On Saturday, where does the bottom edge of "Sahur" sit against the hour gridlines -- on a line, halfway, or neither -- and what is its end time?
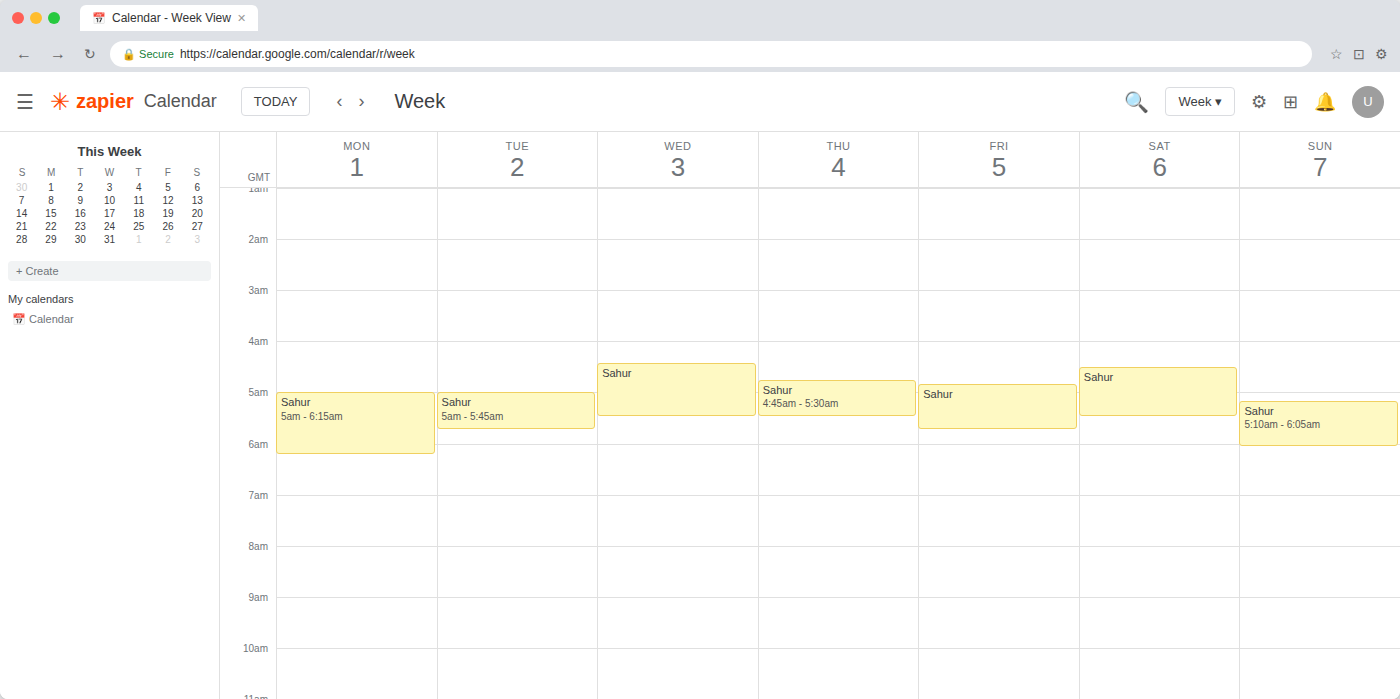
5:30 AM -- halfway between the 5 AM and 6 AM lines.